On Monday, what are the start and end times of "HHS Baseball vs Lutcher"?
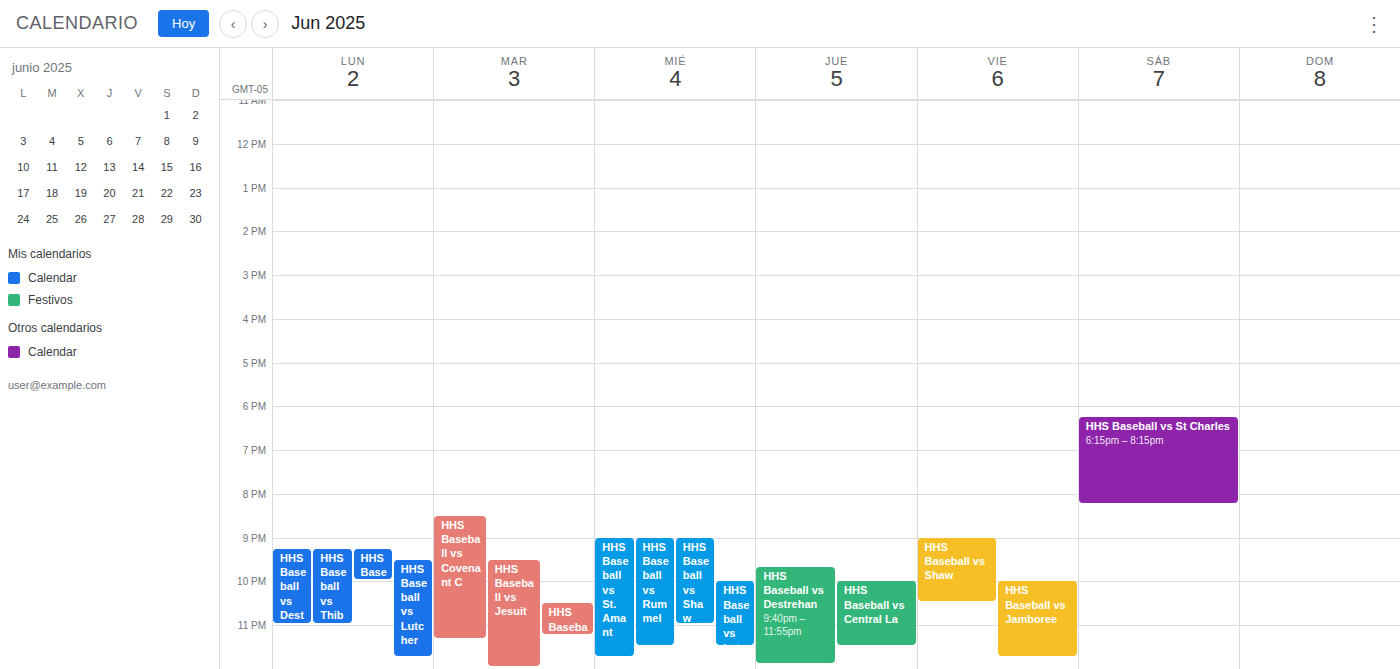
21:30 to 23:45